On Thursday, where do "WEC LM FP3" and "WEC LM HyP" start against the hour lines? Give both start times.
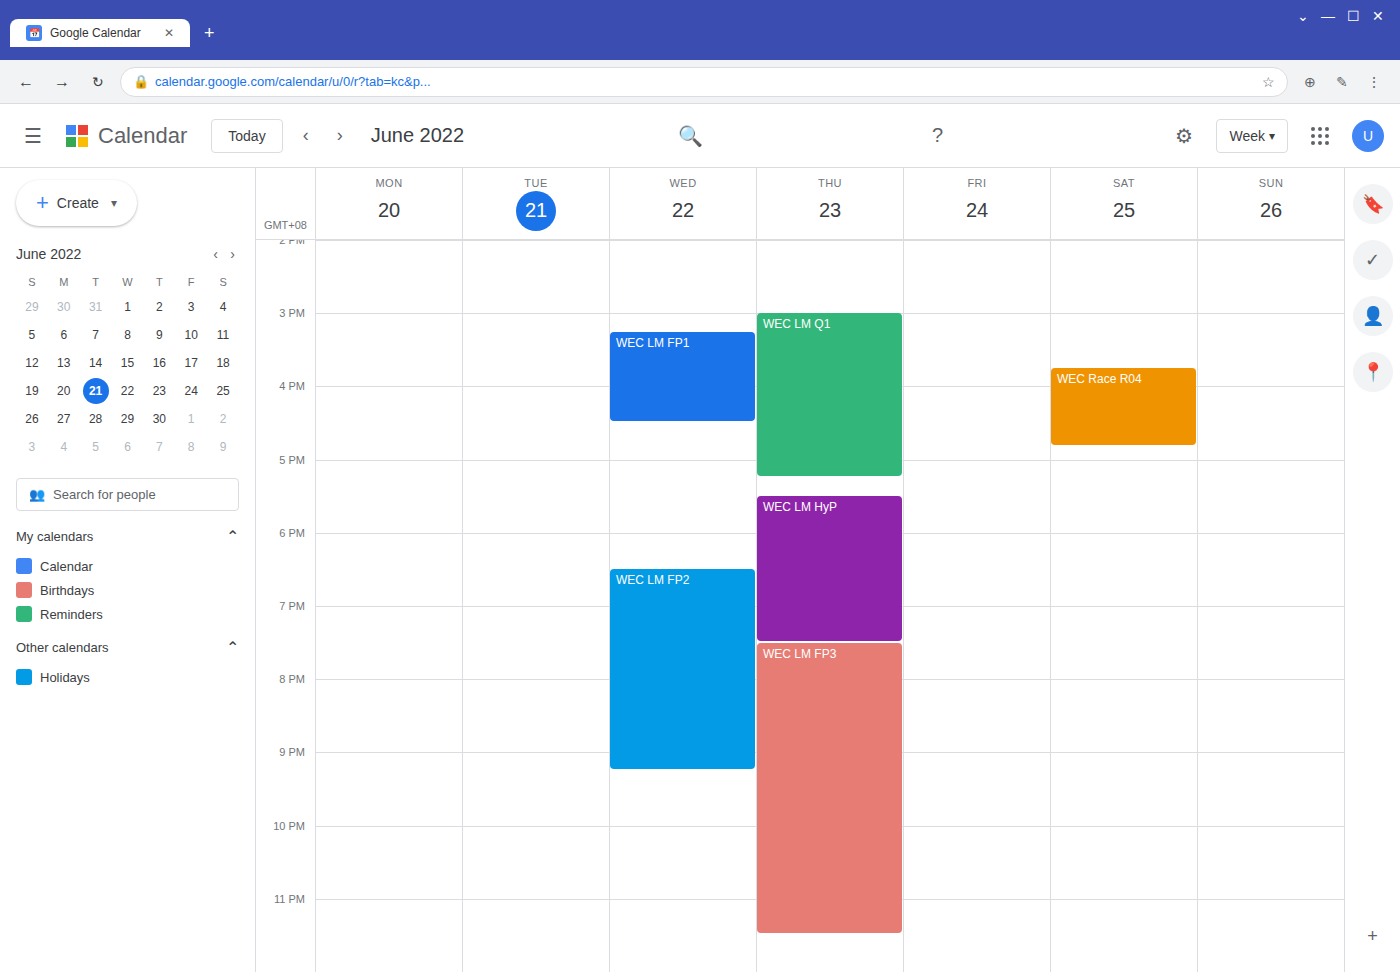
"WEC LM FP3": 7:30 PM, halfway between the 7 PM and 8 PM lines. "WEC LM HyP": 5:30 PM, halfway between the 5 PM and 6 PM lines.